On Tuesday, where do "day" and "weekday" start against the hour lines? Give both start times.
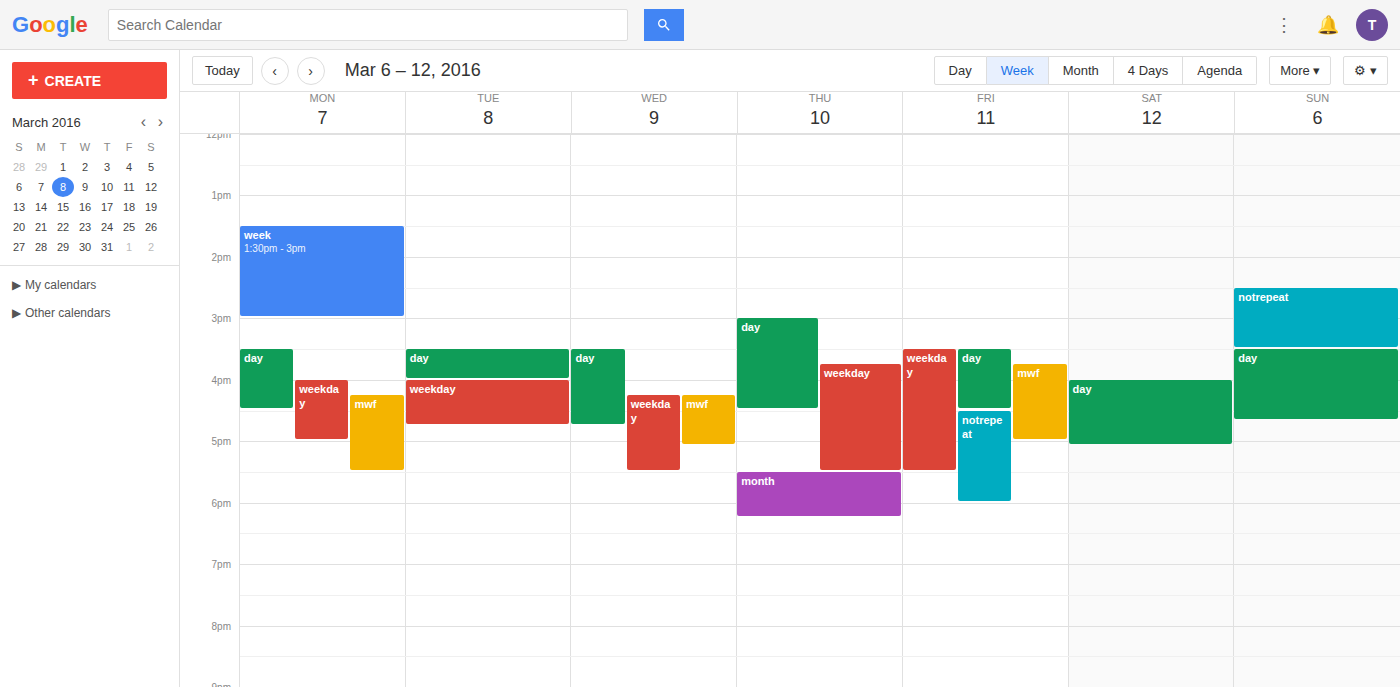
"day": 3:30 PM, halfway between the 3 PM and 4 PM lines. "weekday": 4:00 PM, exactly on the 4 PM line.